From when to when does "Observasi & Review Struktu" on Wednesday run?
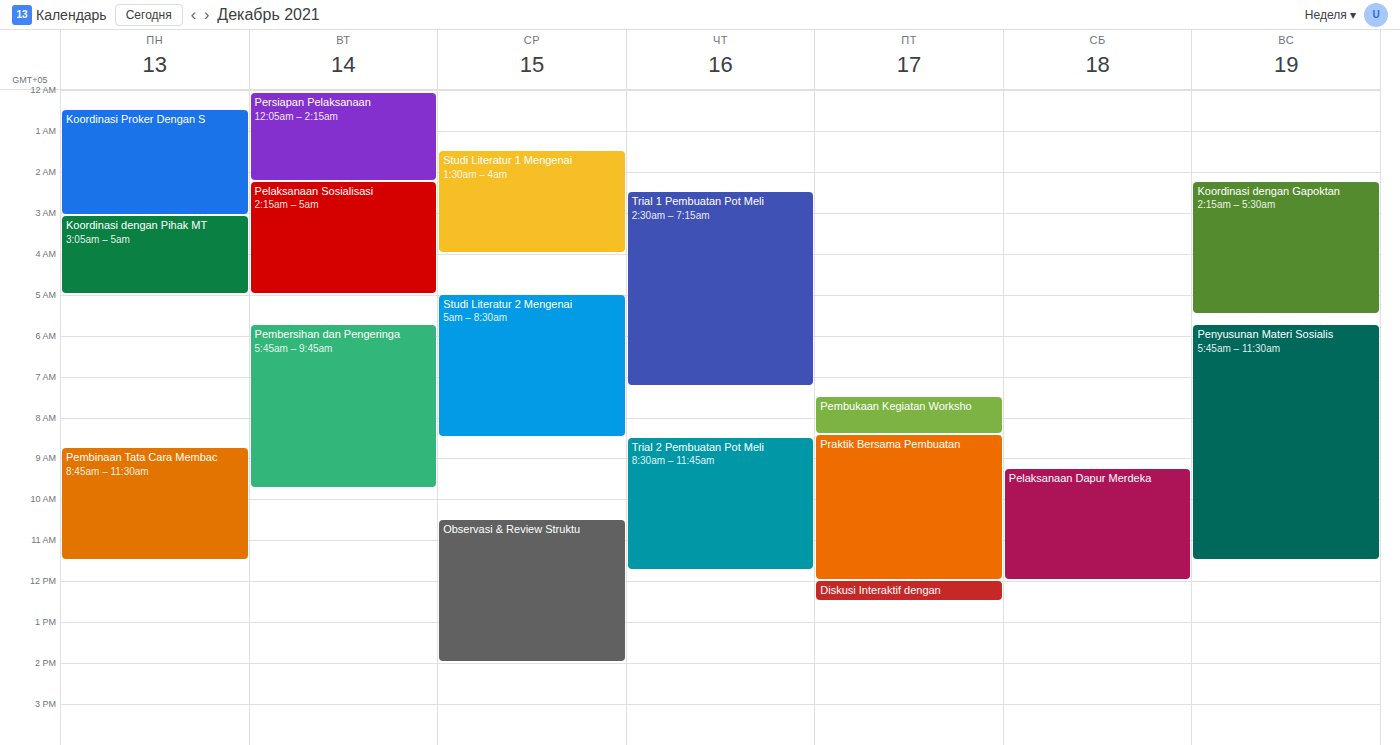
10:30 to 14:00